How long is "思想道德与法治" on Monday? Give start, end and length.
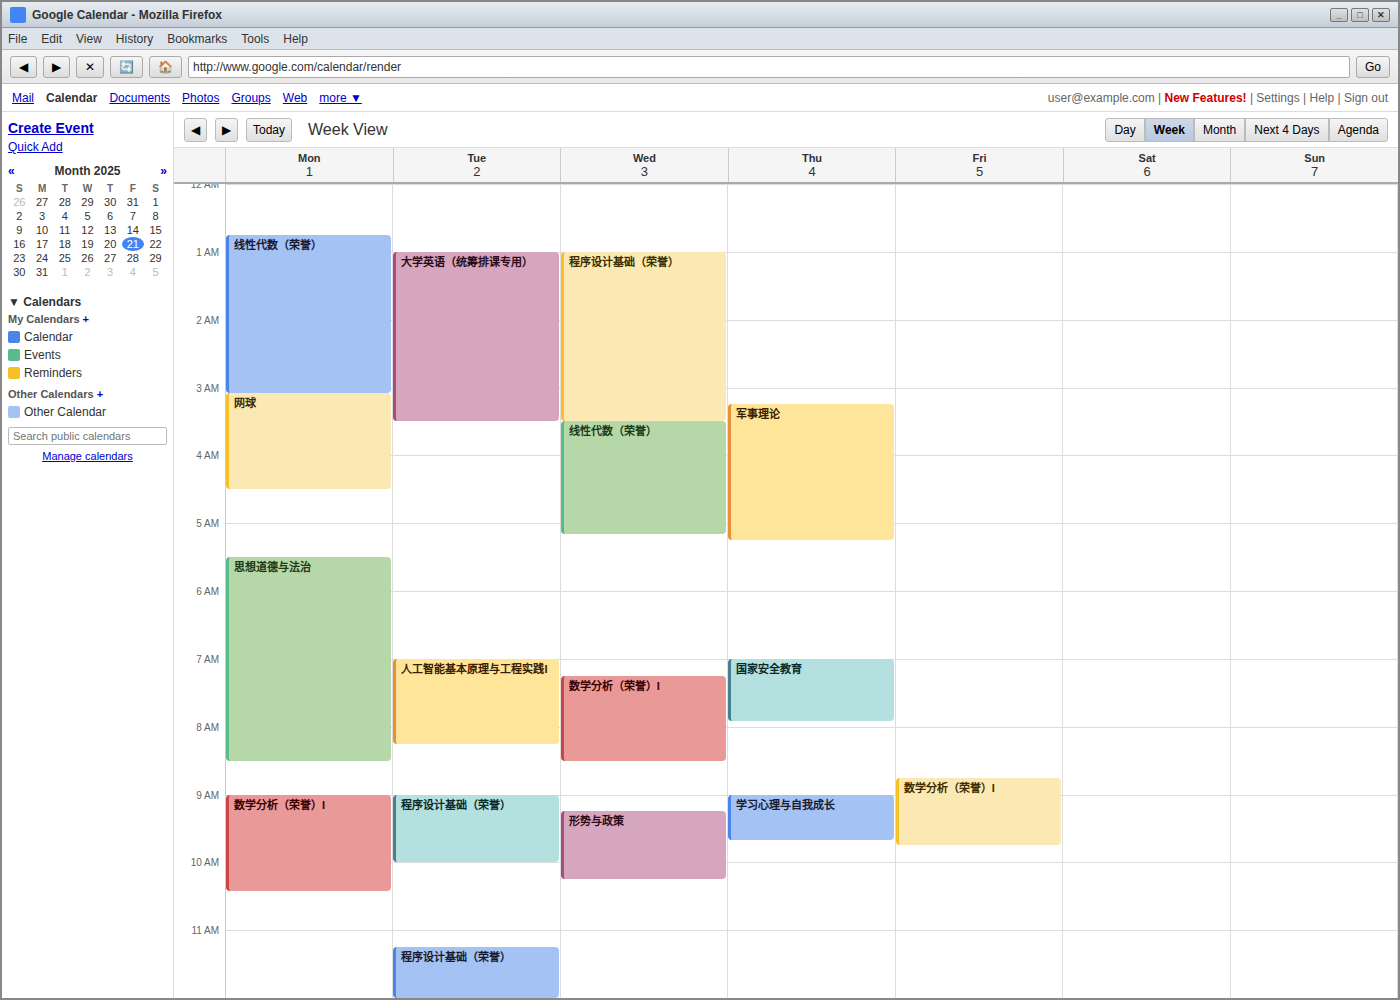
5:30 AM to 8:30 AM, 3 hours